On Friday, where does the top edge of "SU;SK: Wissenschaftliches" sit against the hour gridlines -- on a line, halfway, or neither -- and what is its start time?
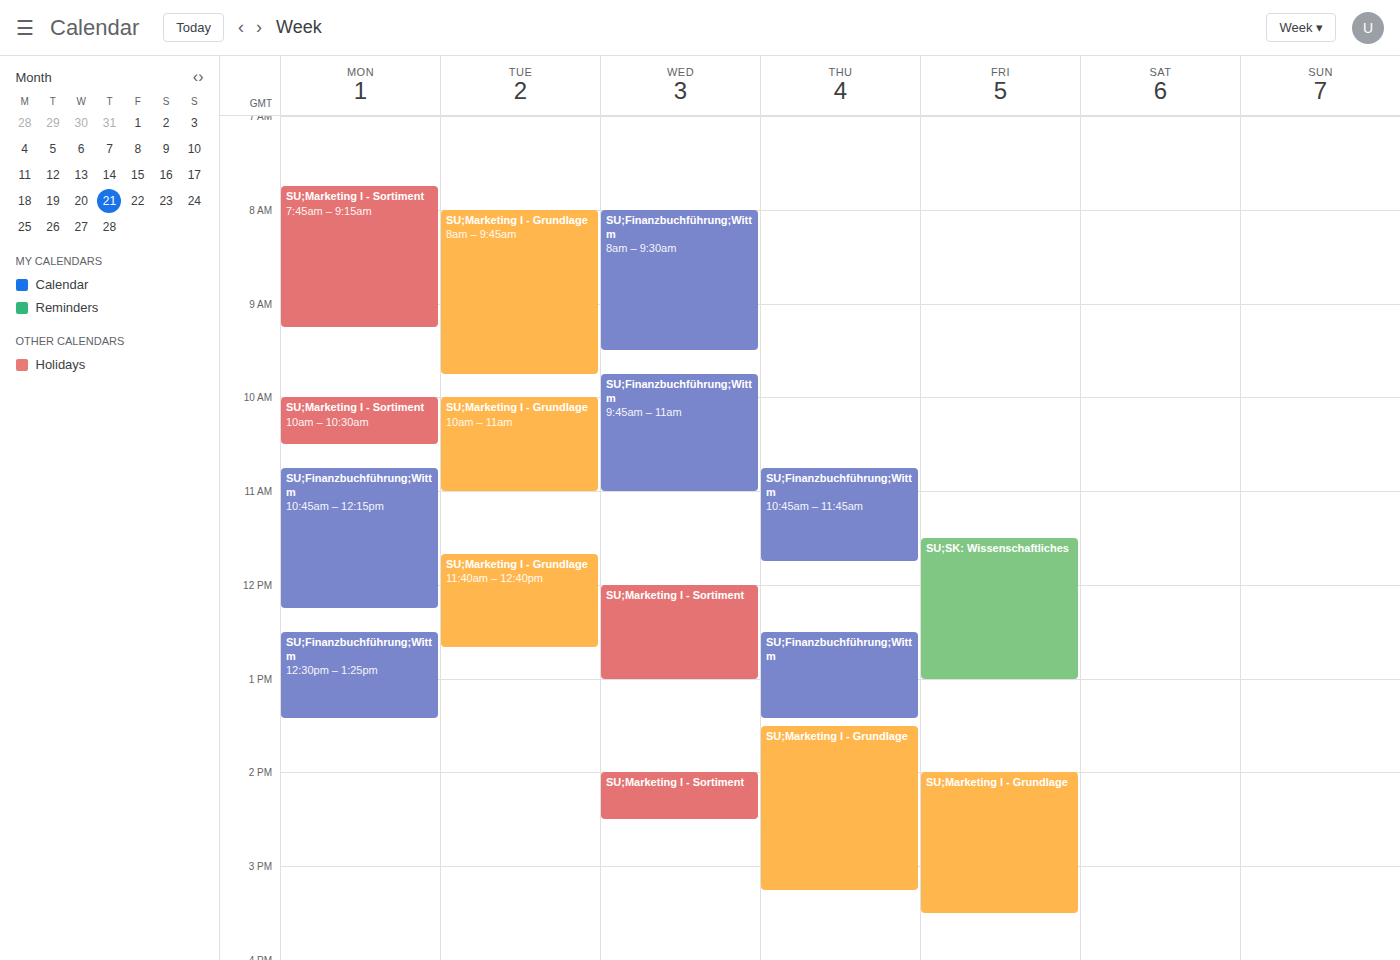
11:30 AM -- halfway between the 11 AM and 12 PM lines.